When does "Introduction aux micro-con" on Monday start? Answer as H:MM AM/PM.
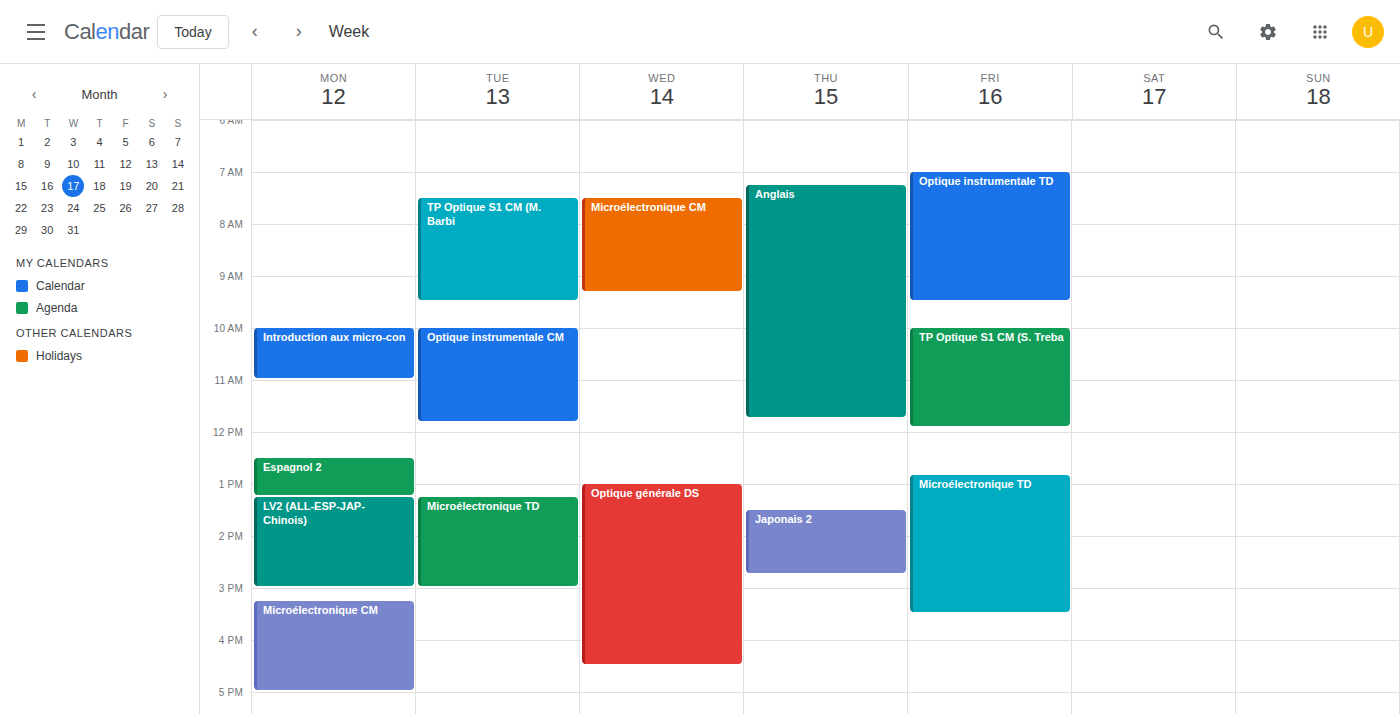
10:00 AM